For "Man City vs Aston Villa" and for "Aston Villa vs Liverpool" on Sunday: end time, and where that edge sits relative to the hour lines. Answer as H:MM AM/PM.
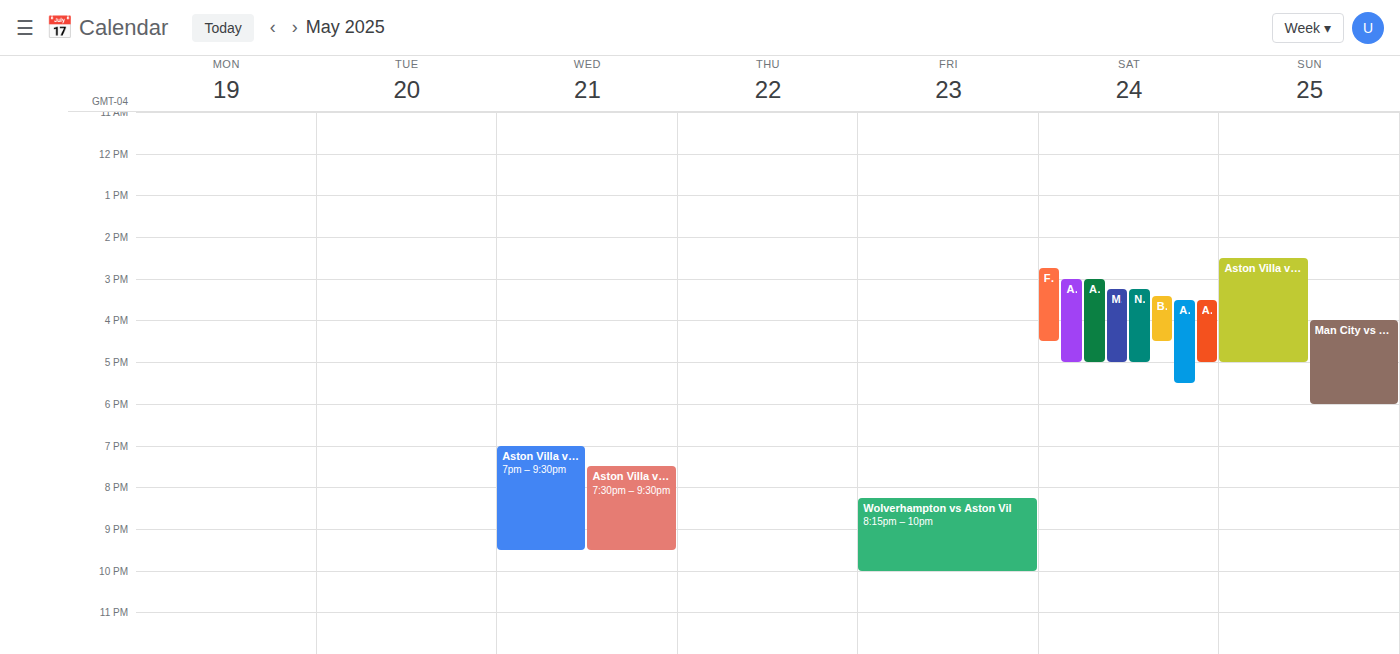
"Man City vs Aston Villa": 6:00 PM, exactly on the 6 PM line. "Aston Villa vs Liverpool": 5:00 PM, exactly on the 5 PM line.